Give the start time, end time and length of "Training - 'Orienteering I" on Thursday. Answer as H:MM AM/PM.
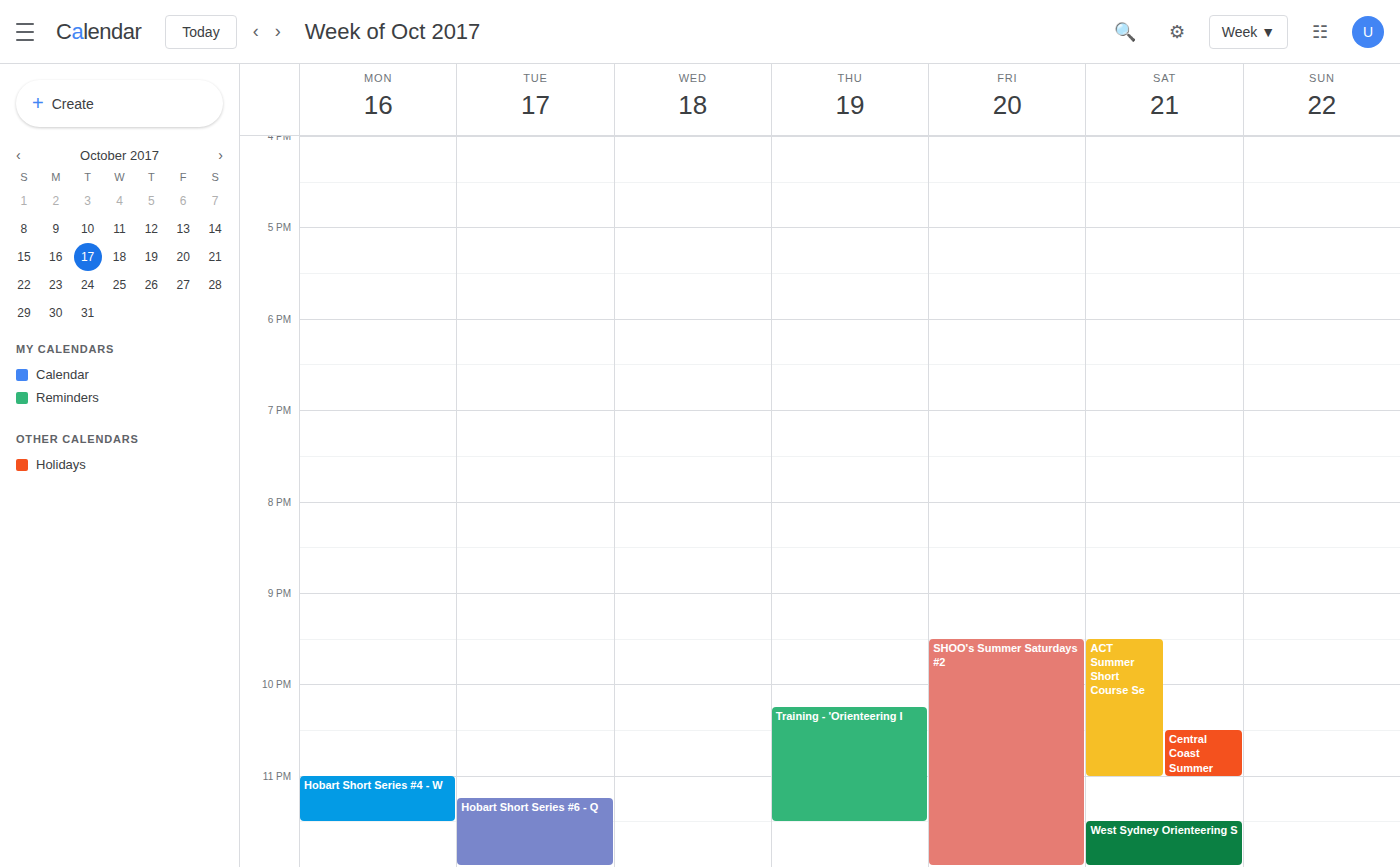
10:15 PM to 11:30 PM, 1 hour 15 minutes